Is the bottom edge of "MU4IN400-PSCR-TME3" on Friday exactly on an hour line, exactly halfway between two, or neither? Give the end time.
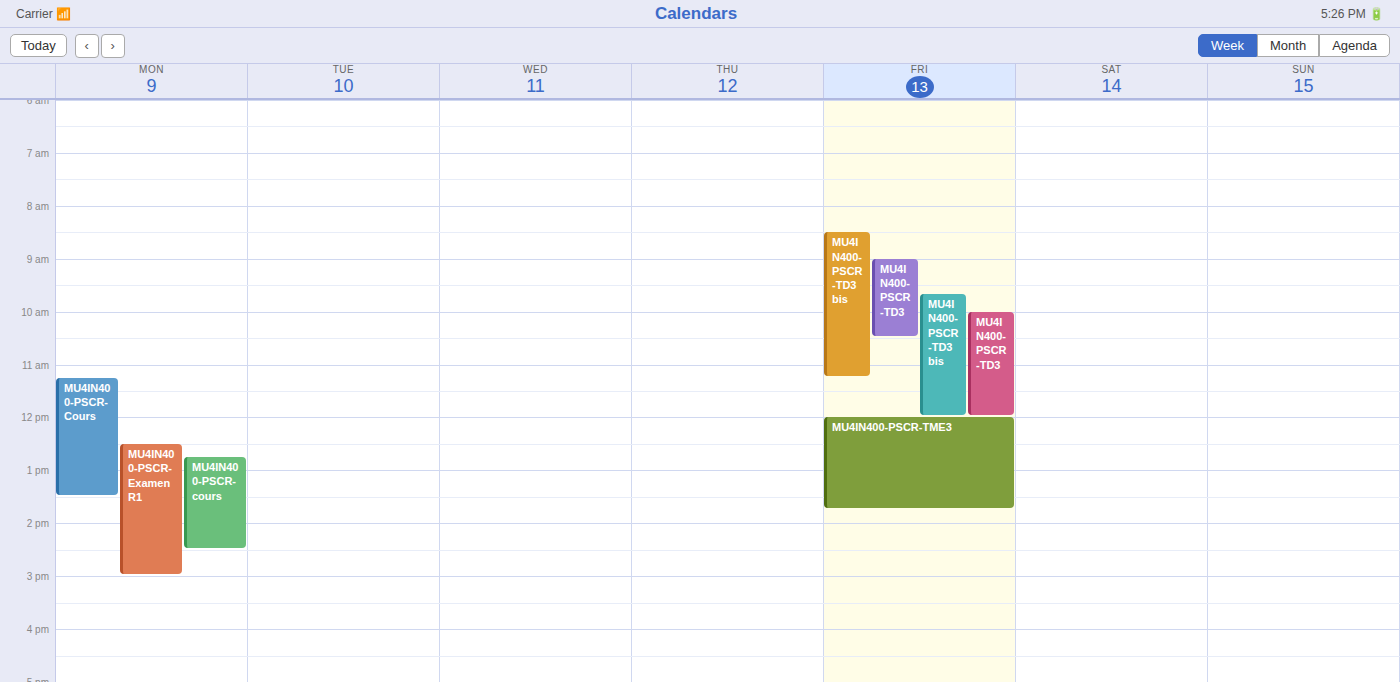
1:45 PM -- neither: three quarters of the way from the 1 PM line to the 2 PM line.